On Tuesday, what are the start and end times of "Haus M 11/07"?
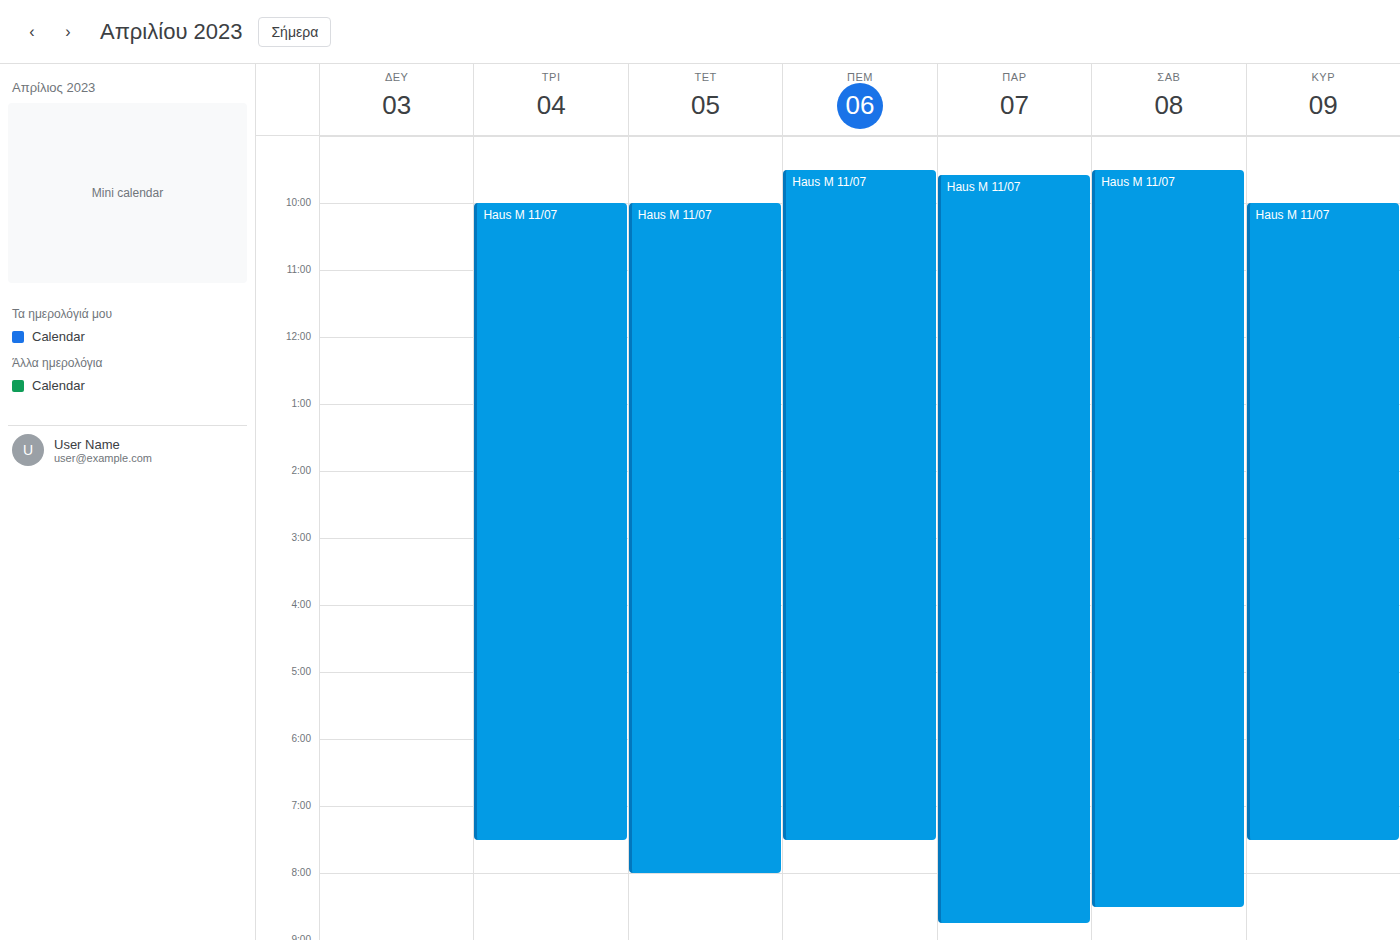
10:00 AM to 7:30 PM